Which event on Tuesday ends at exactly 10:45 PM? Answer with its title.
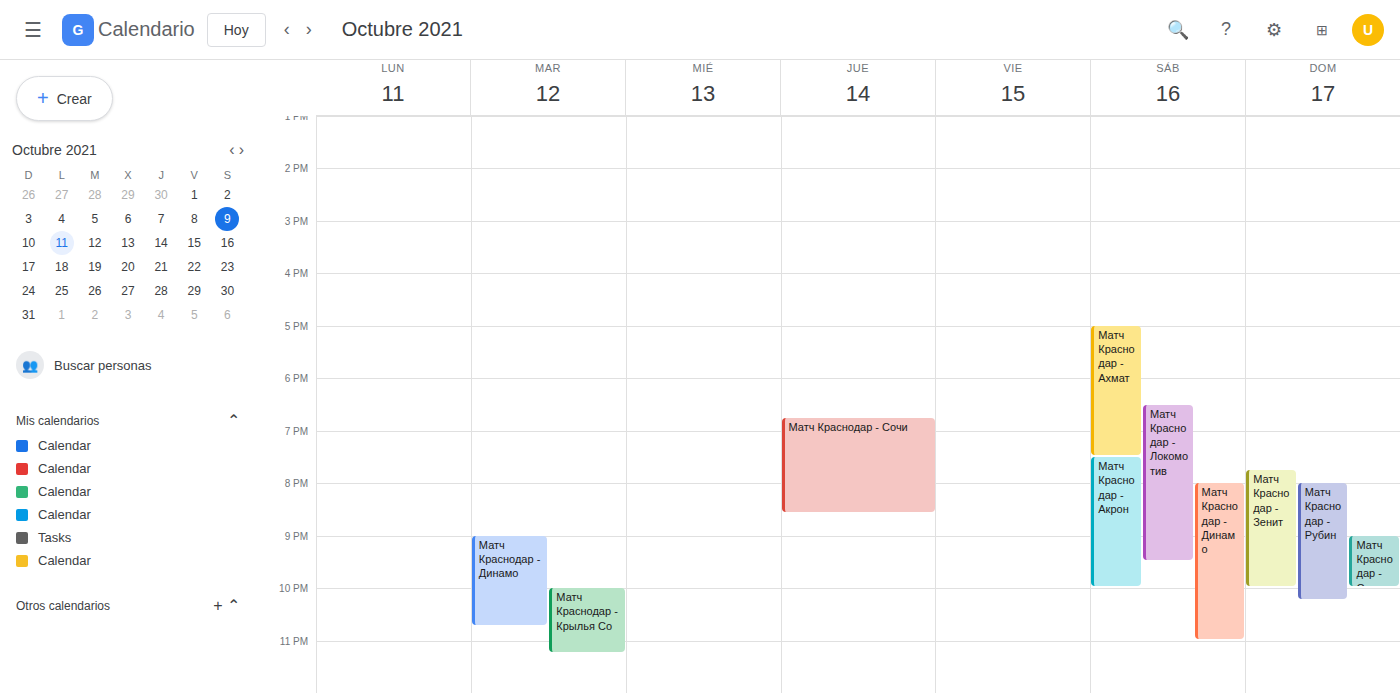
"Матч Краснодар - Динамо"